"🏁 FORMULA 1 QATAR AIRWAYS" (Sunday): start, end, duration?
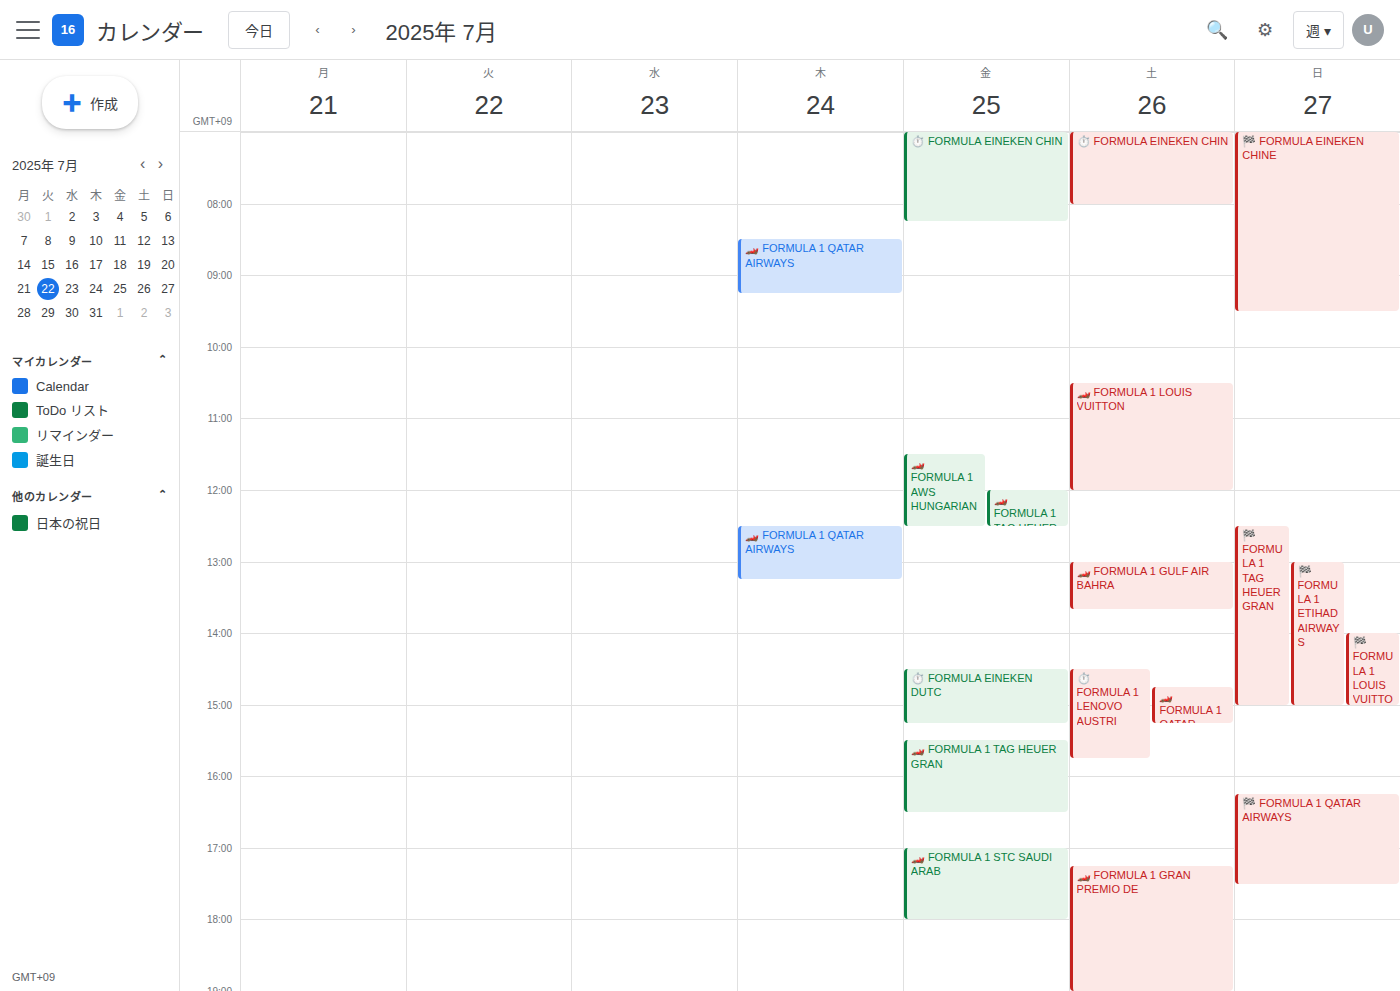
4:15 PM to 5:30 PM, 1 hour 15 minutes